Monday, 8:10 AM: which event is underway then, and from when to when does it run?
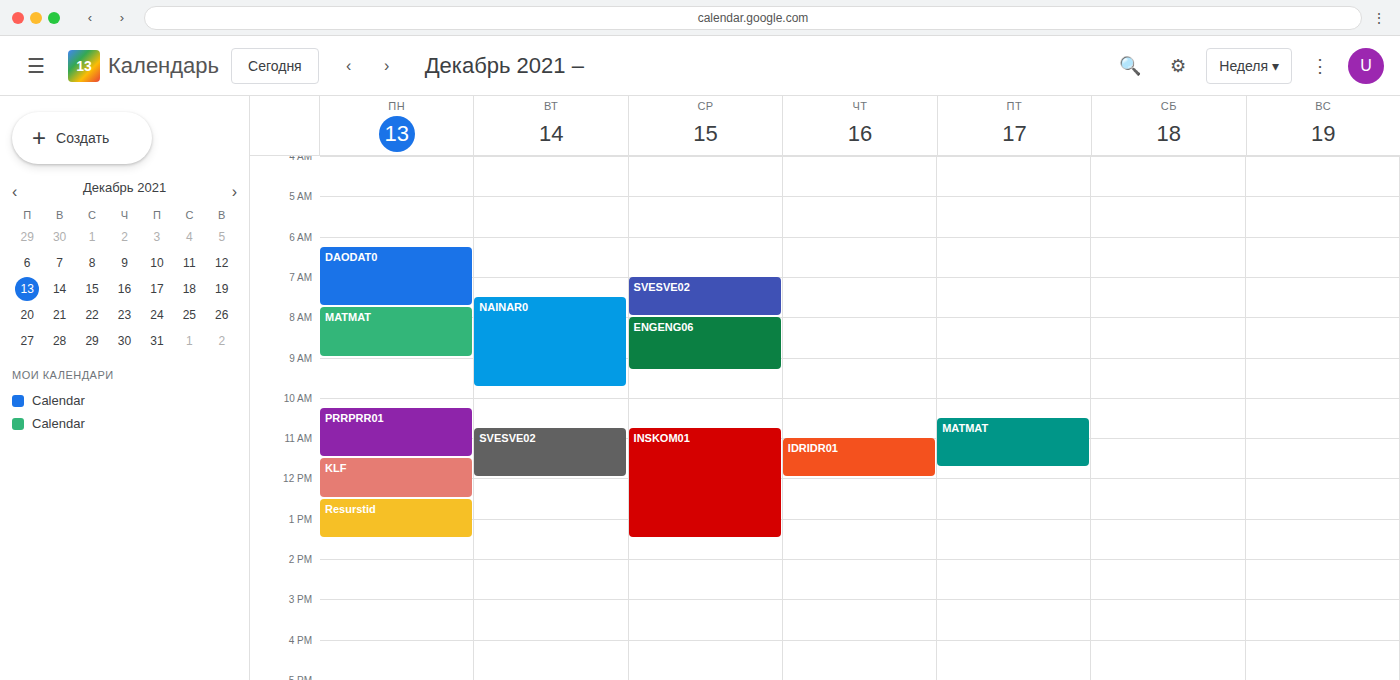
"MATMAT", 7:45 AM to 9:00 AM